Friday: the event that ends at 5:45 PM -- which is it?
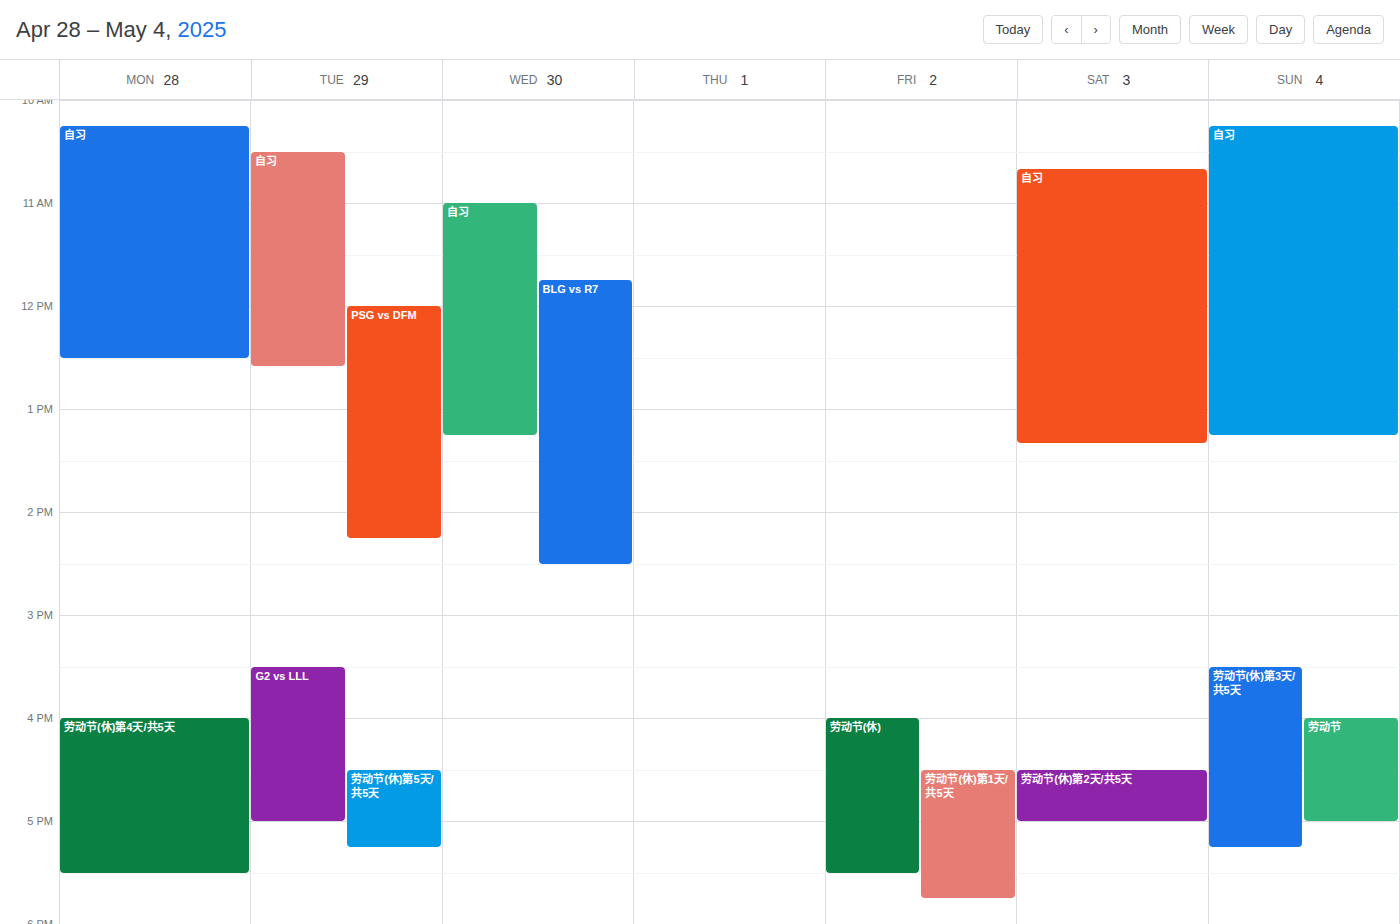
"劳动节(休)第1天/共5天"